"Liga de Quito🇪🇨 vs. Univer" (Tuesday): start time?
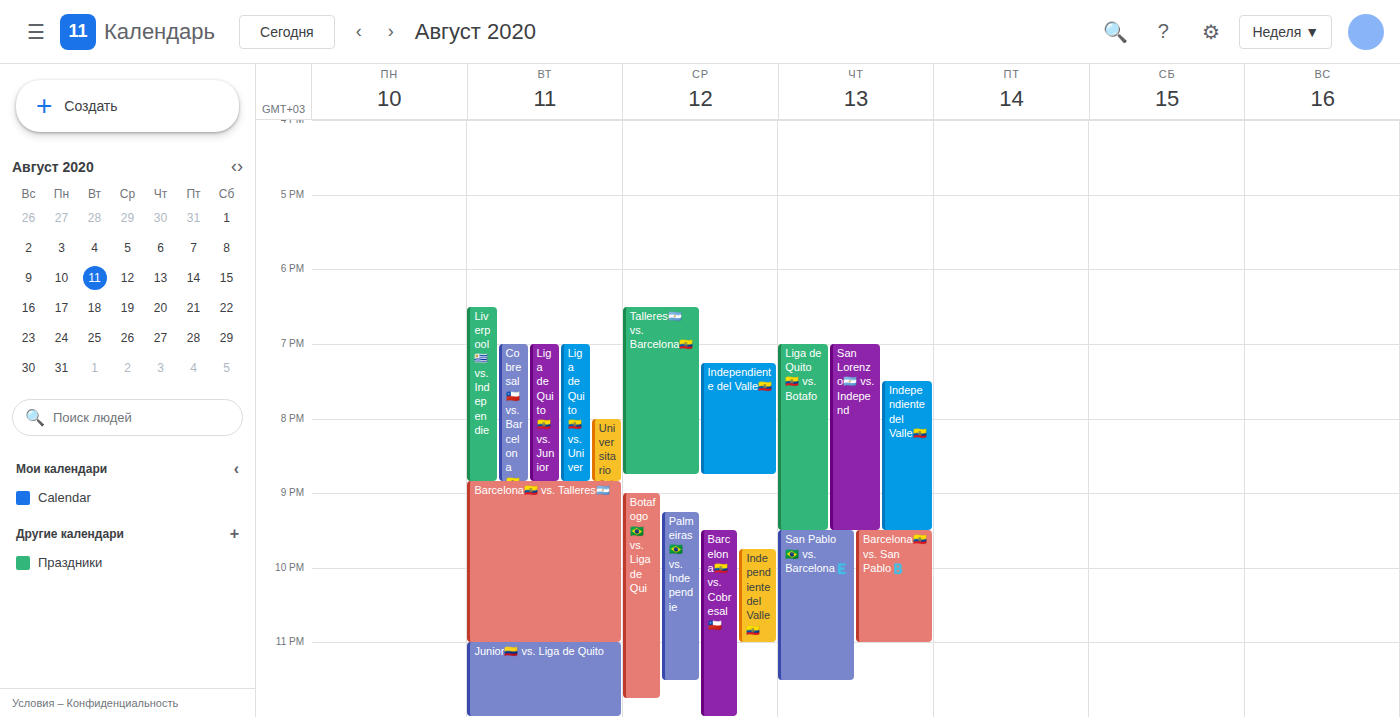
7:00 PM